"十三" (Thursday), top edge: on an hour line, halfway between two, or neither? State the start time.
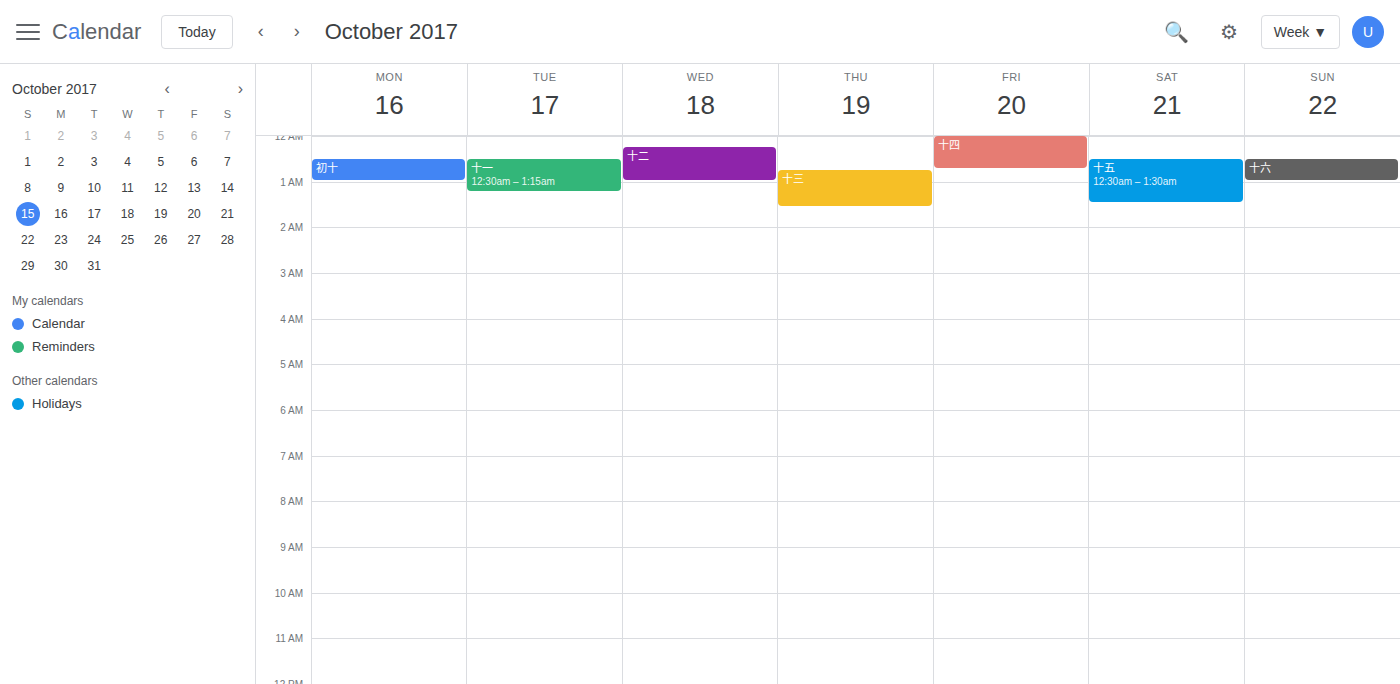
12:45 AM -- neither: three quarters of the way from the 12 AM line to the 1 AM line.